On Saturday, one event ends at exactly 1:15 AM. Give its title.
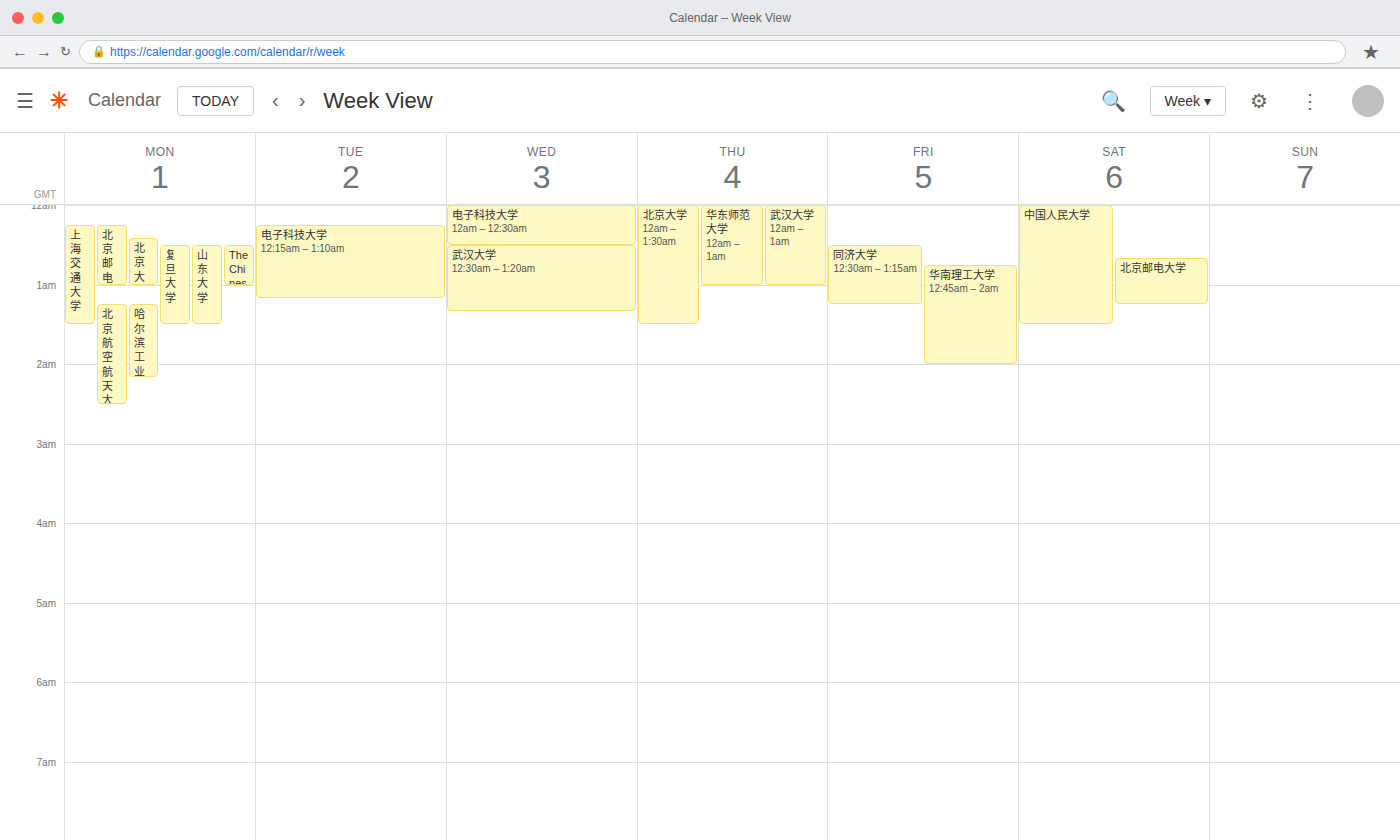
"北京邮电大学"